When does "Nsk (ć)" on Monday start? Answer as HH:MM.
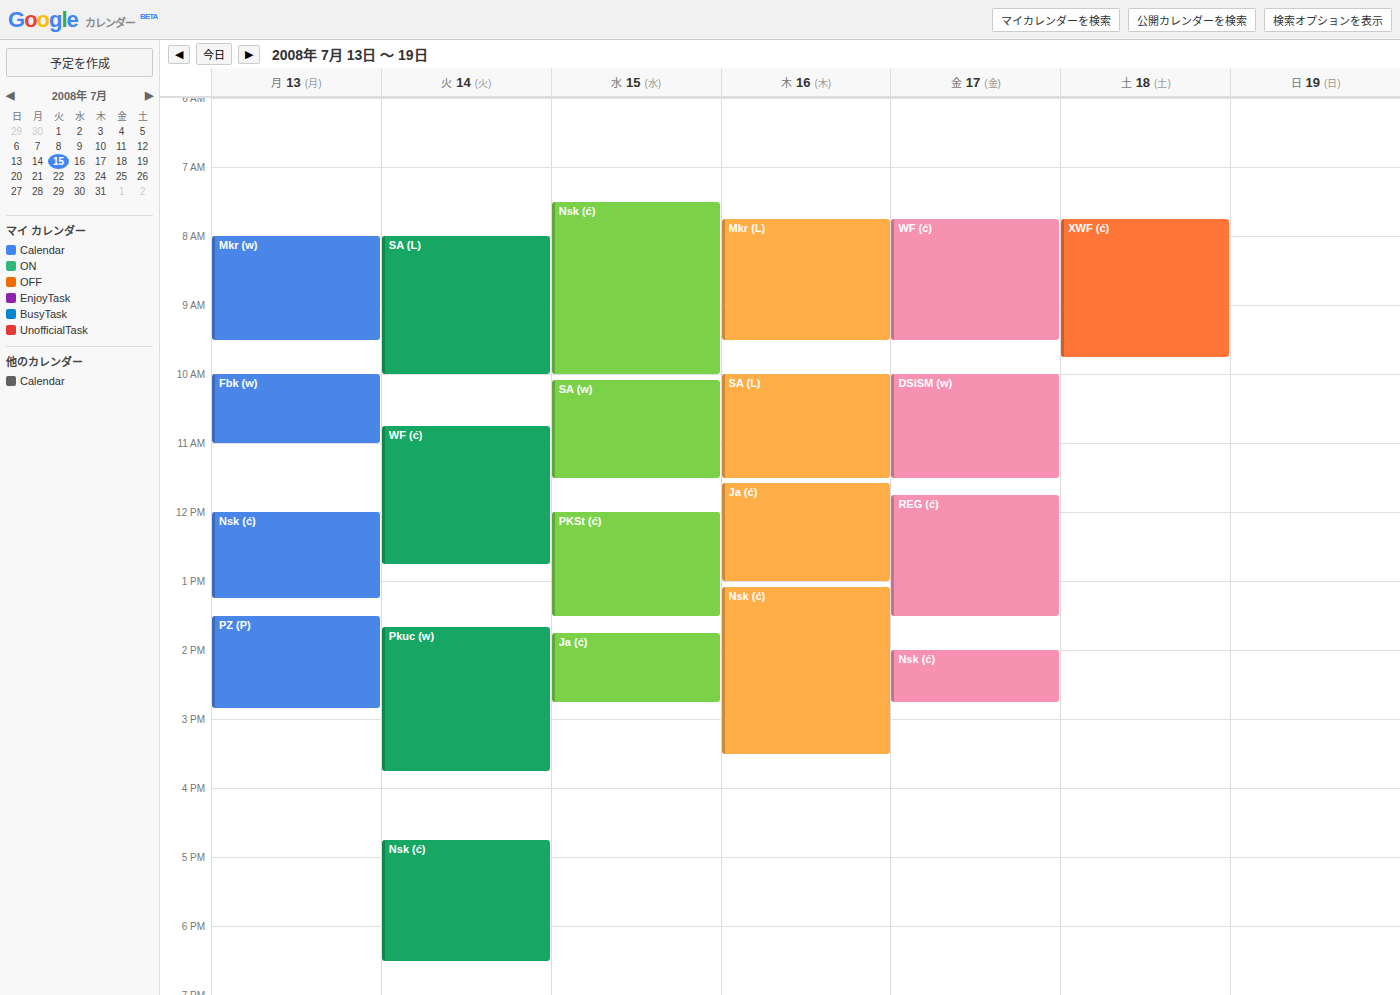
12:00